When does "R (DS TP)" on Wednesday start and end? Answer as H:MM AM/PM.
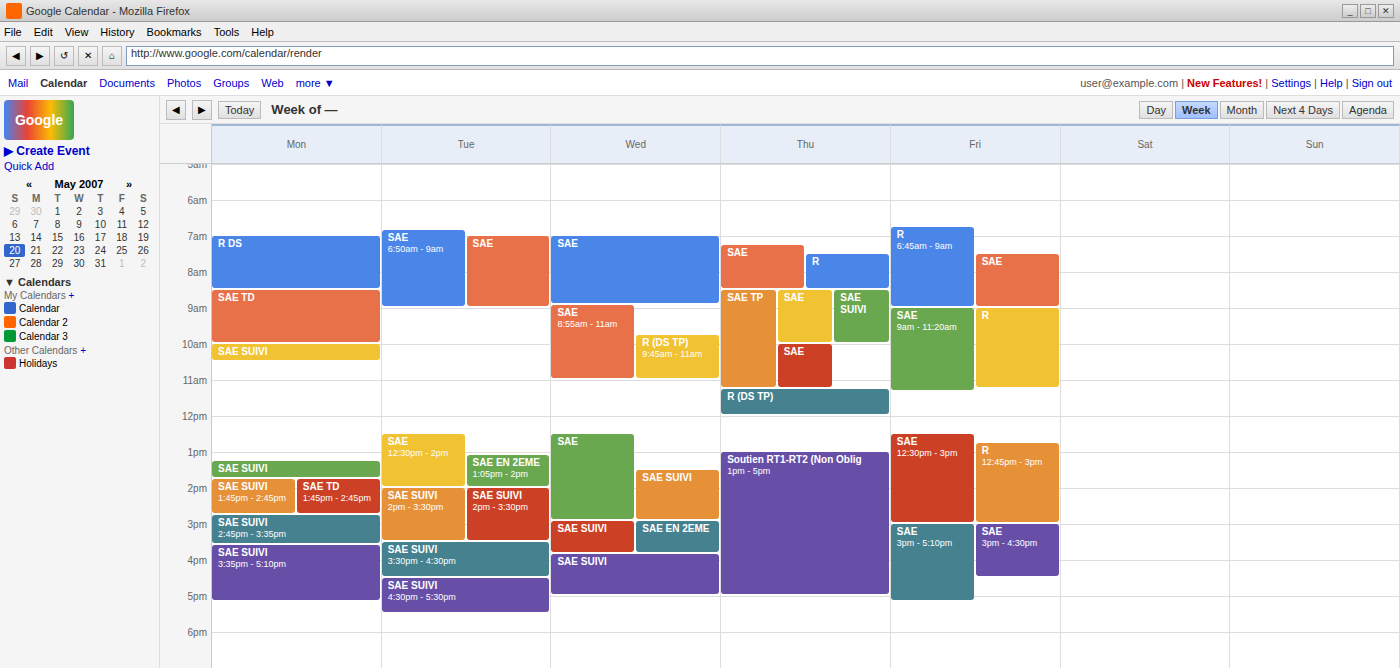
9:45 AM to 11:00 AM